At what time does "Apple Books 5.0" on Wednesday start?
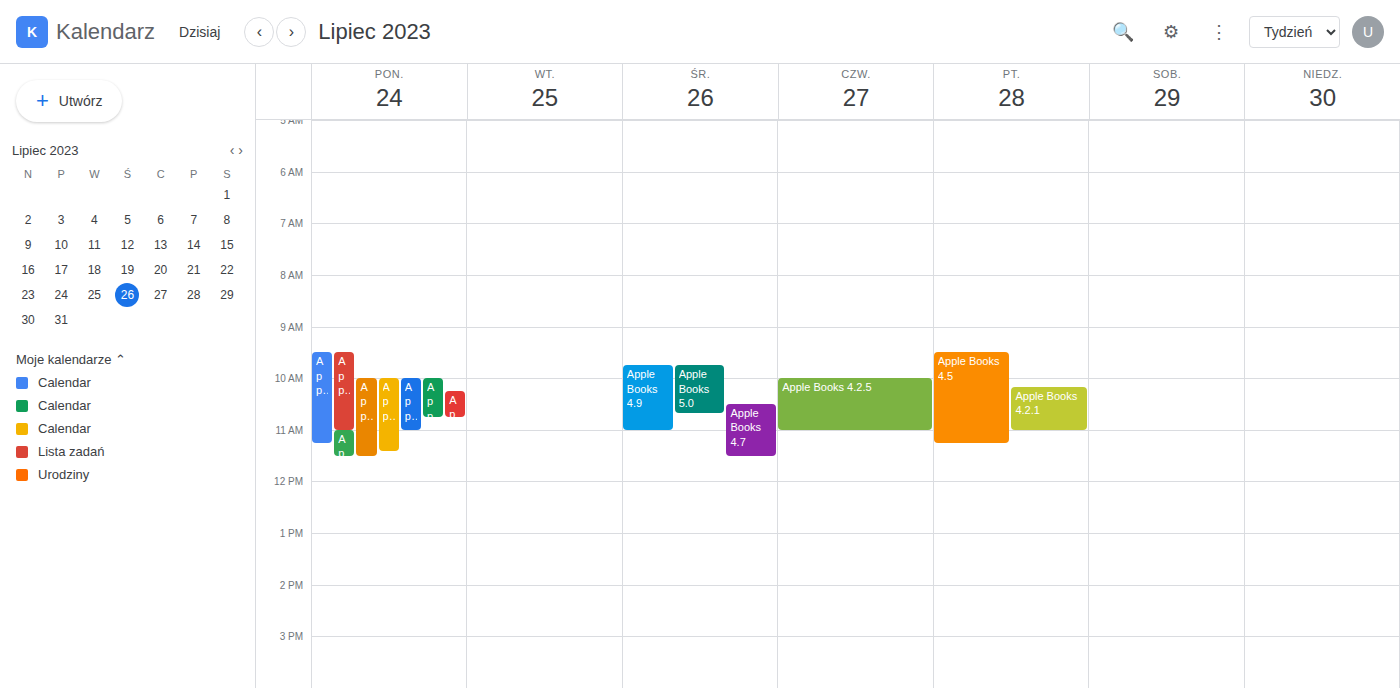
9:45 AM